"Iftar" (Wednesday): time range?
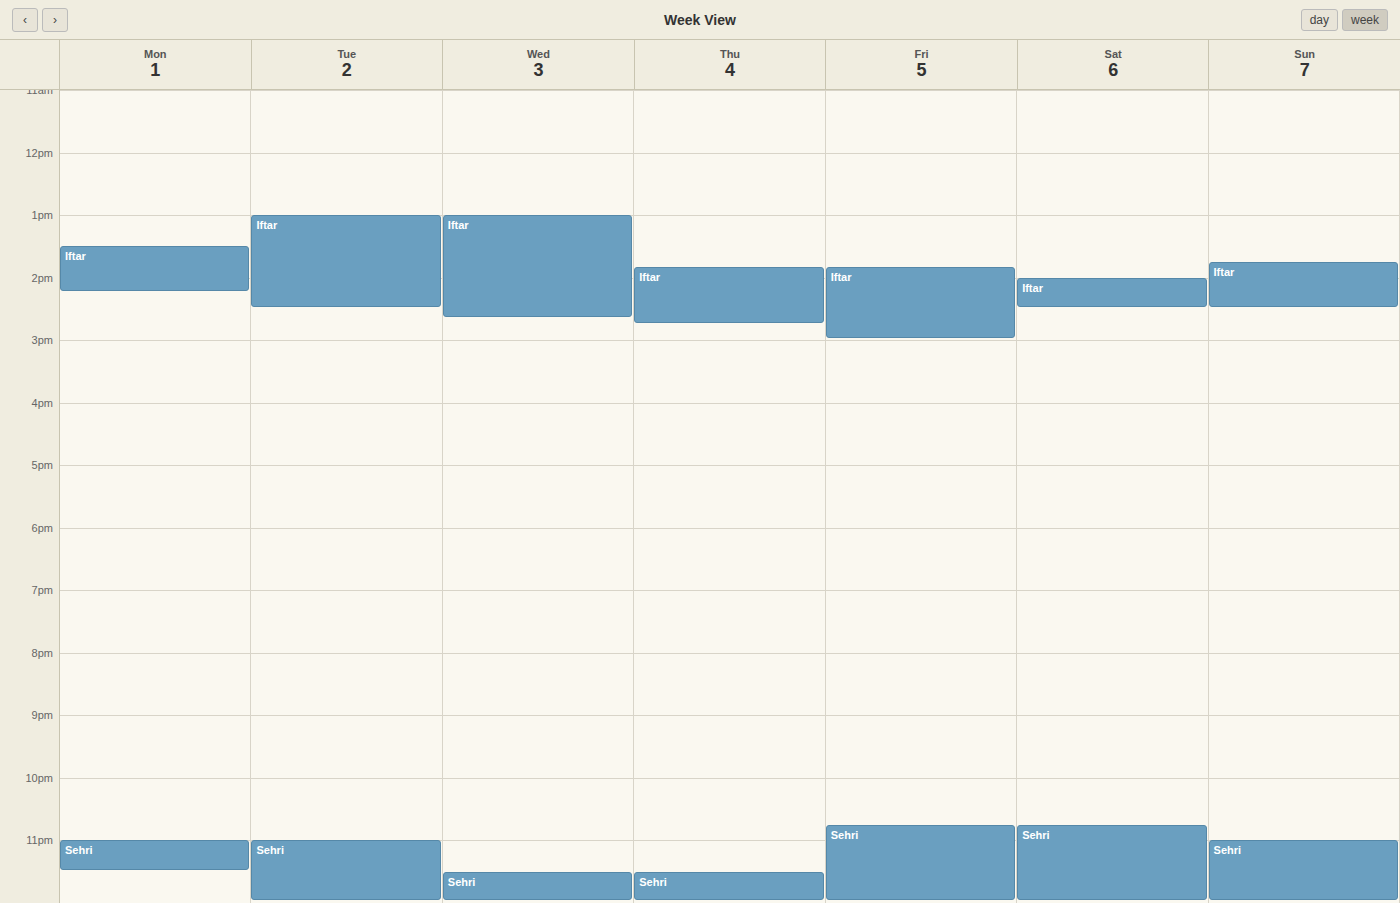
1:00 PM to 2:40 PM